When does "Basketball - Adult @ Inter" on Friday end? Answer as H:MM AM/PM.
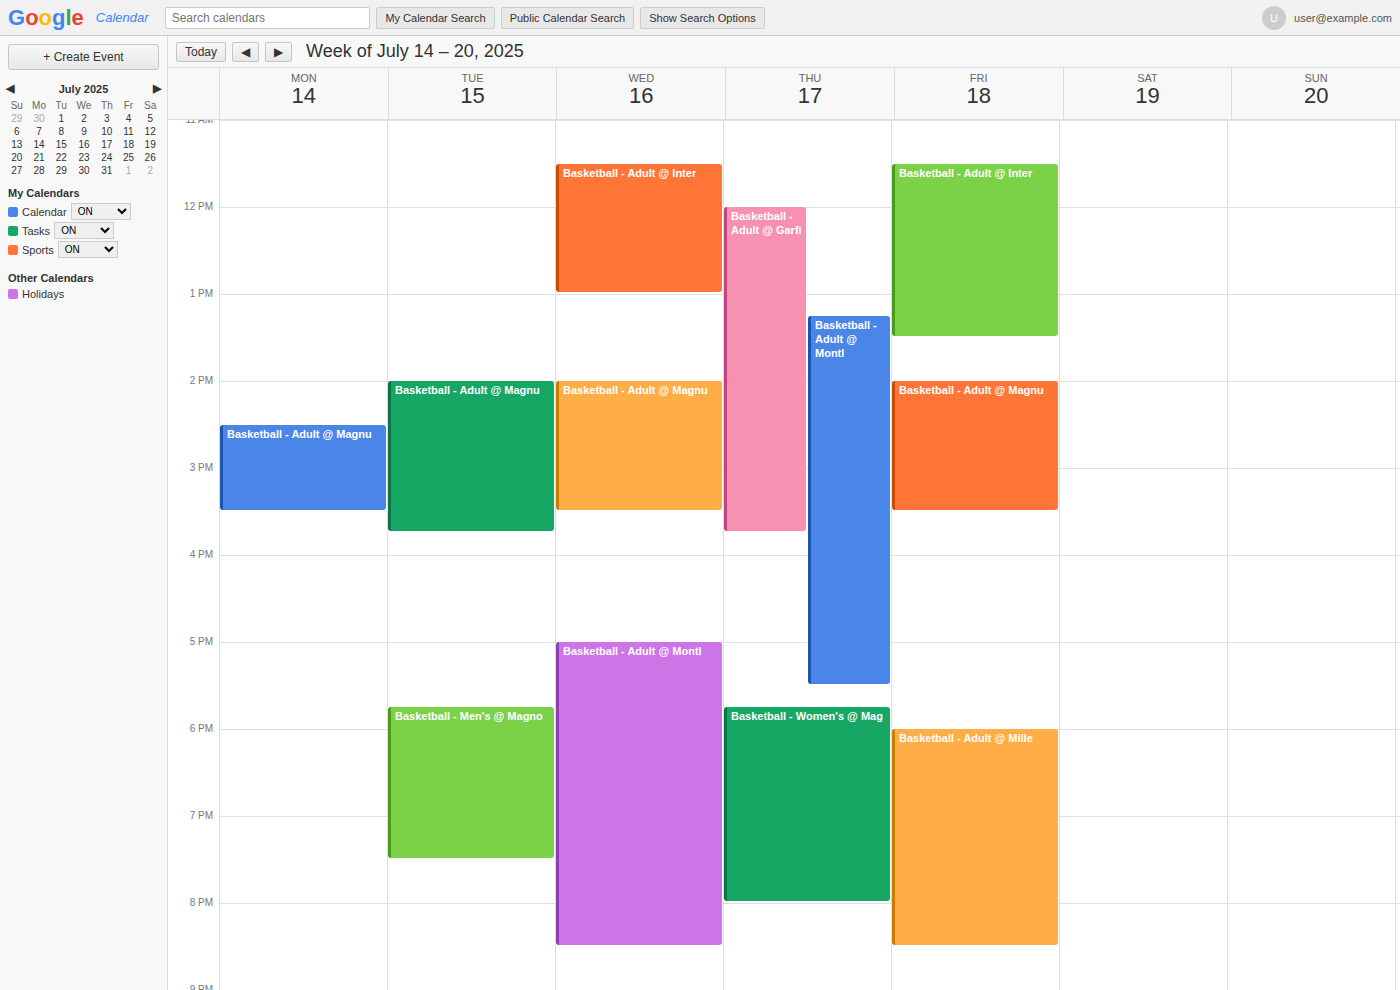
1:30 PM